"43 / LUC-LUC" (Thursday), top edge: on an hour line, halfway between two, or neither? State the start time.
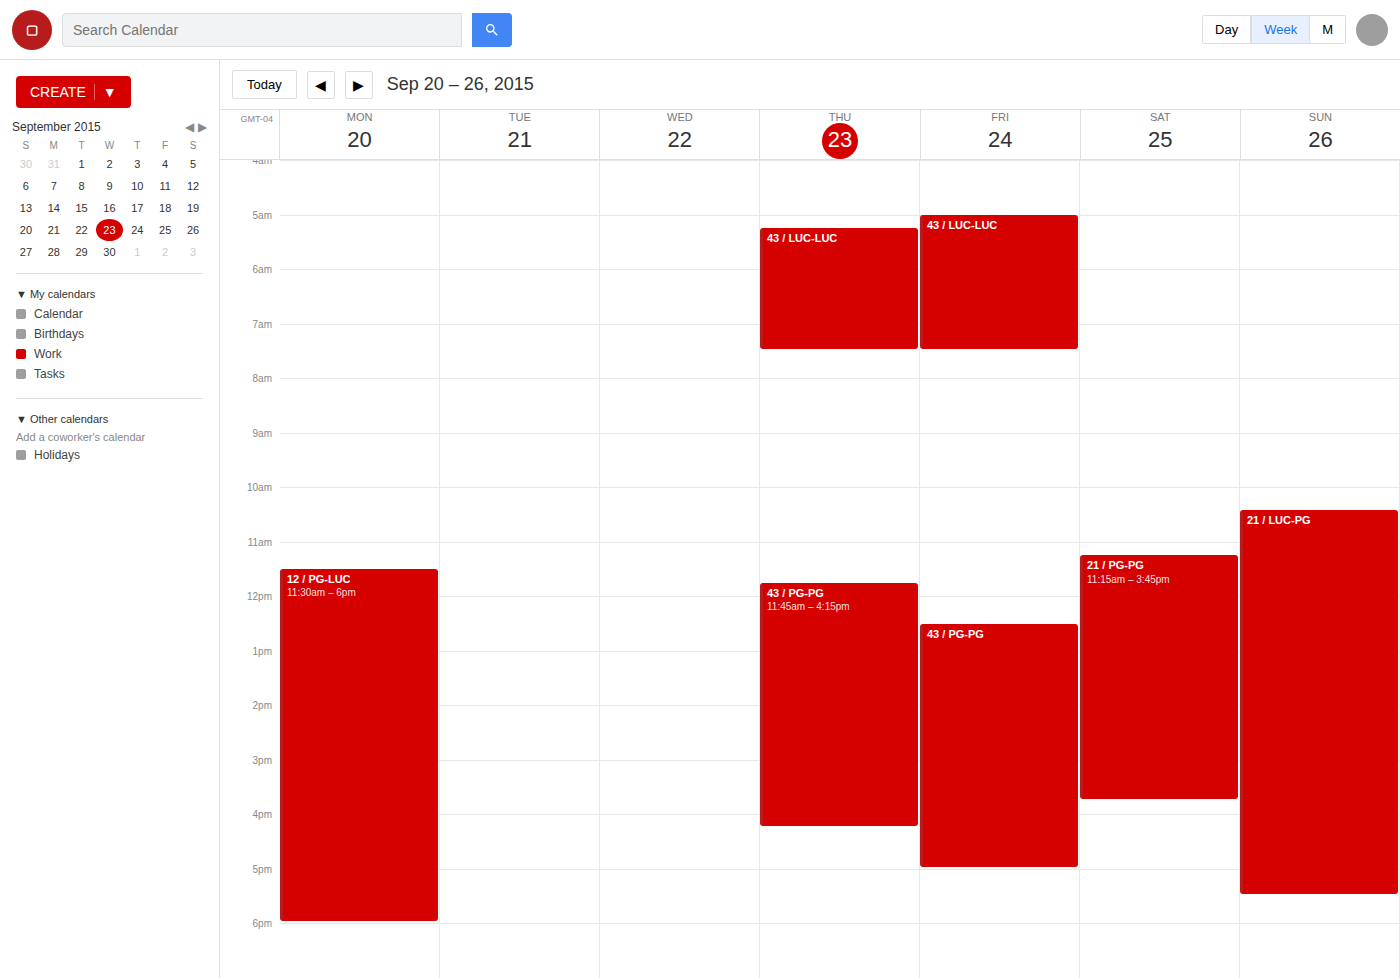
5:15 AM -- neither: a quarter of the way from the 5 AM line to the 6 AM line.